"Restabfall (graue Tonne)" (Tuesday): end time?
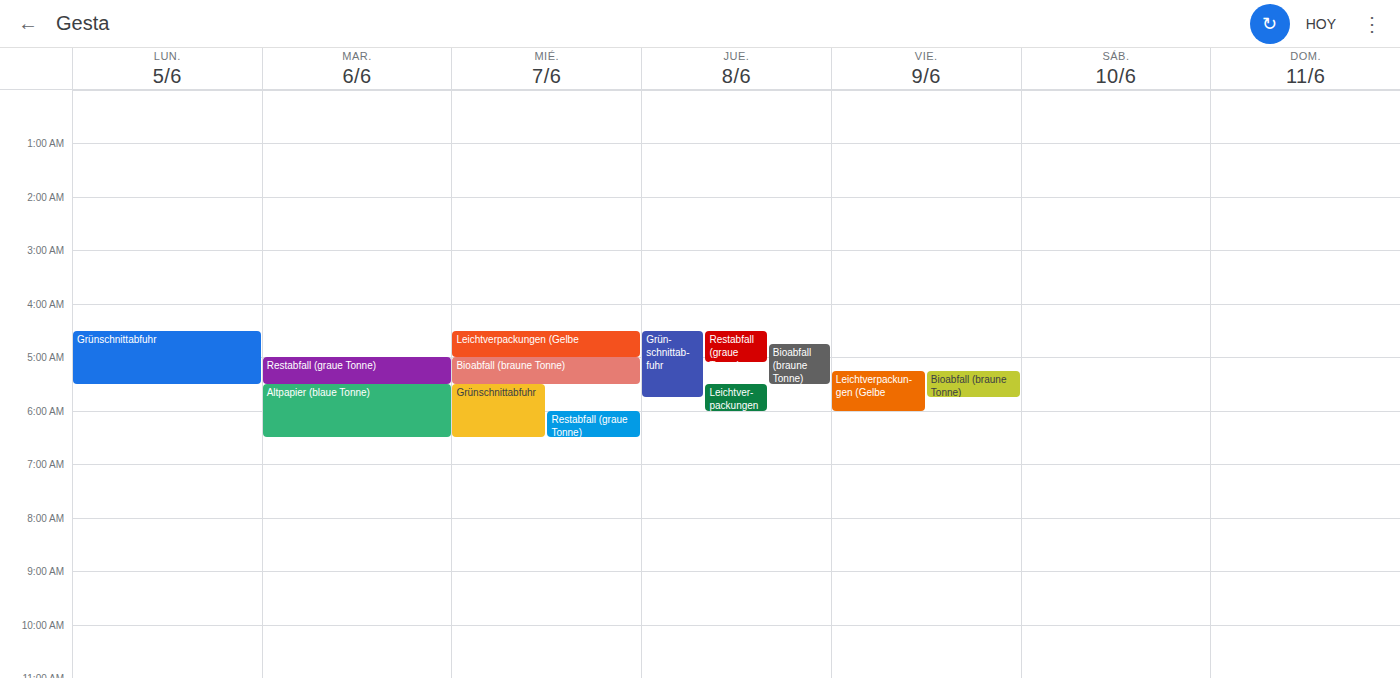
5:30 AM